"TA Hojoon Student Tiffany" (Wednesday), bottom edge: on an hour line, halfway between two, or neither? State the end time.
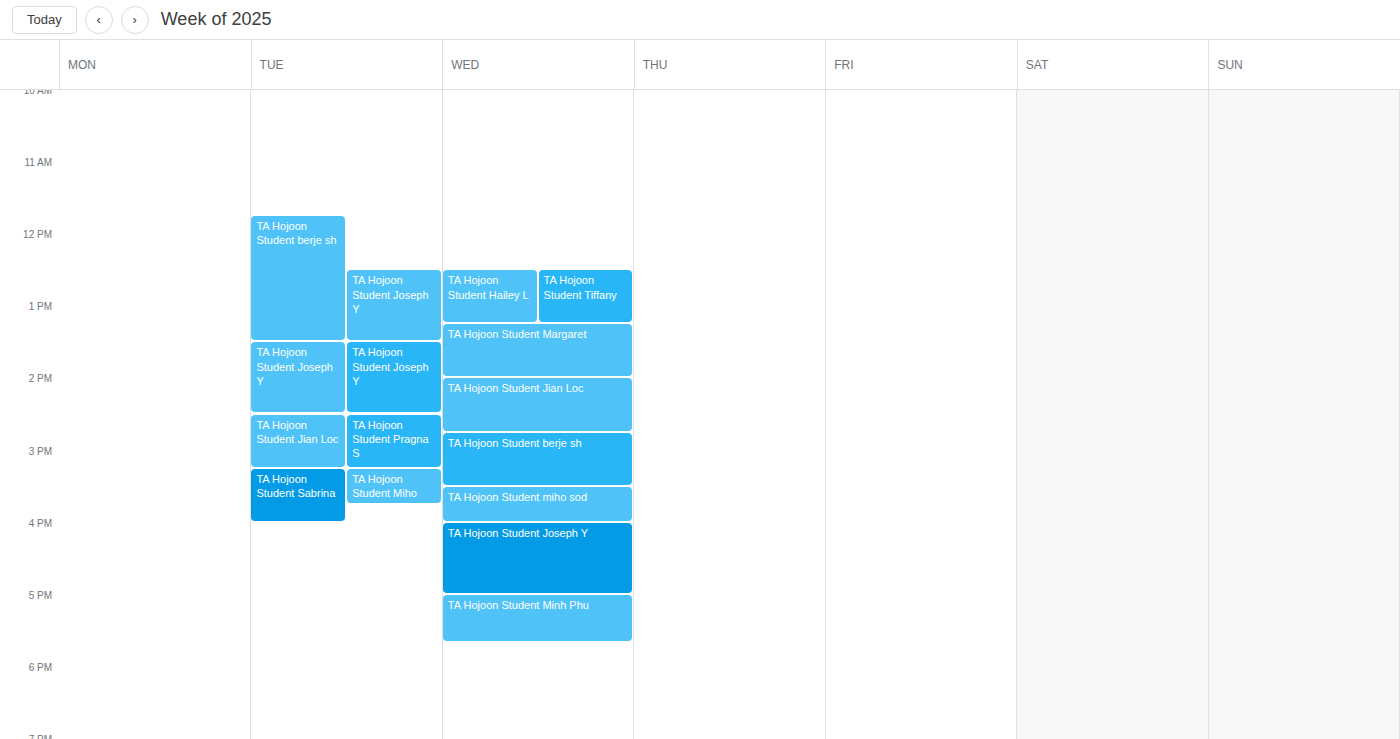
1:15 PM -- neither: a quarter of the way from the 1 PM line to the 2 PM line.